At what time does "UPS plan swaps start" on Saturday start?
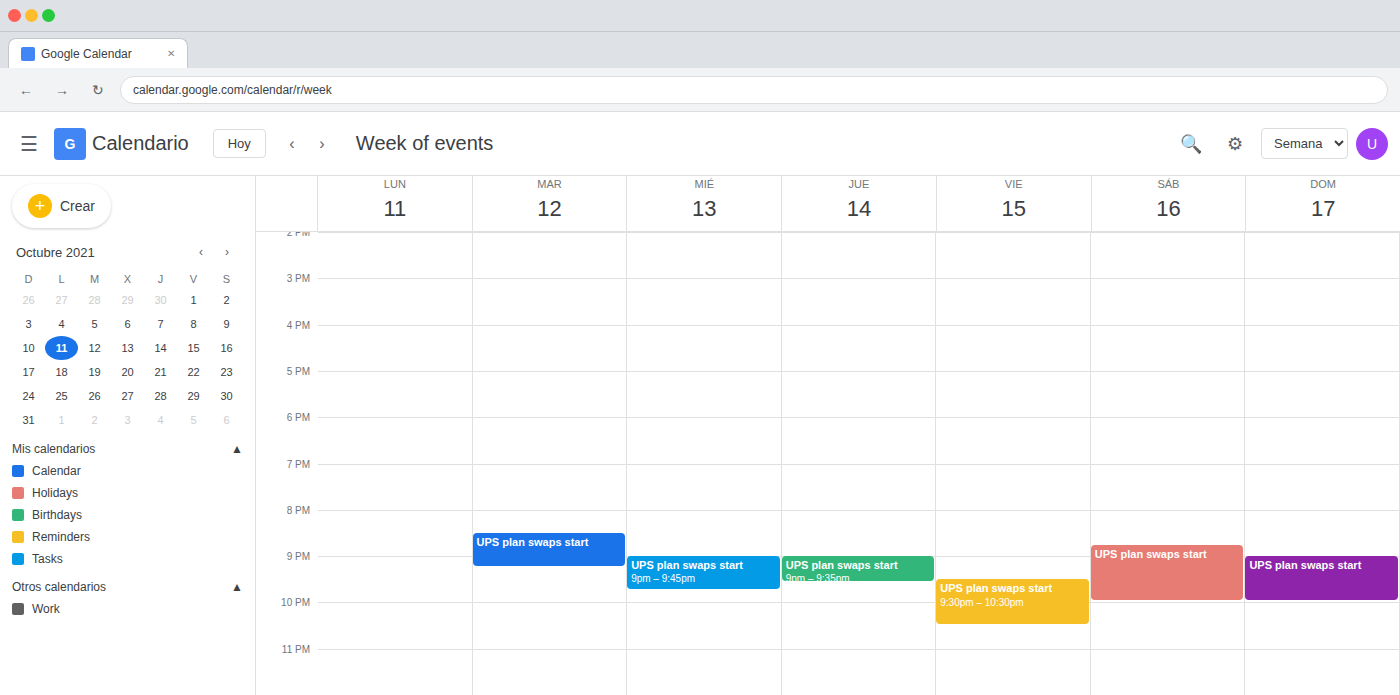
8:45 PM